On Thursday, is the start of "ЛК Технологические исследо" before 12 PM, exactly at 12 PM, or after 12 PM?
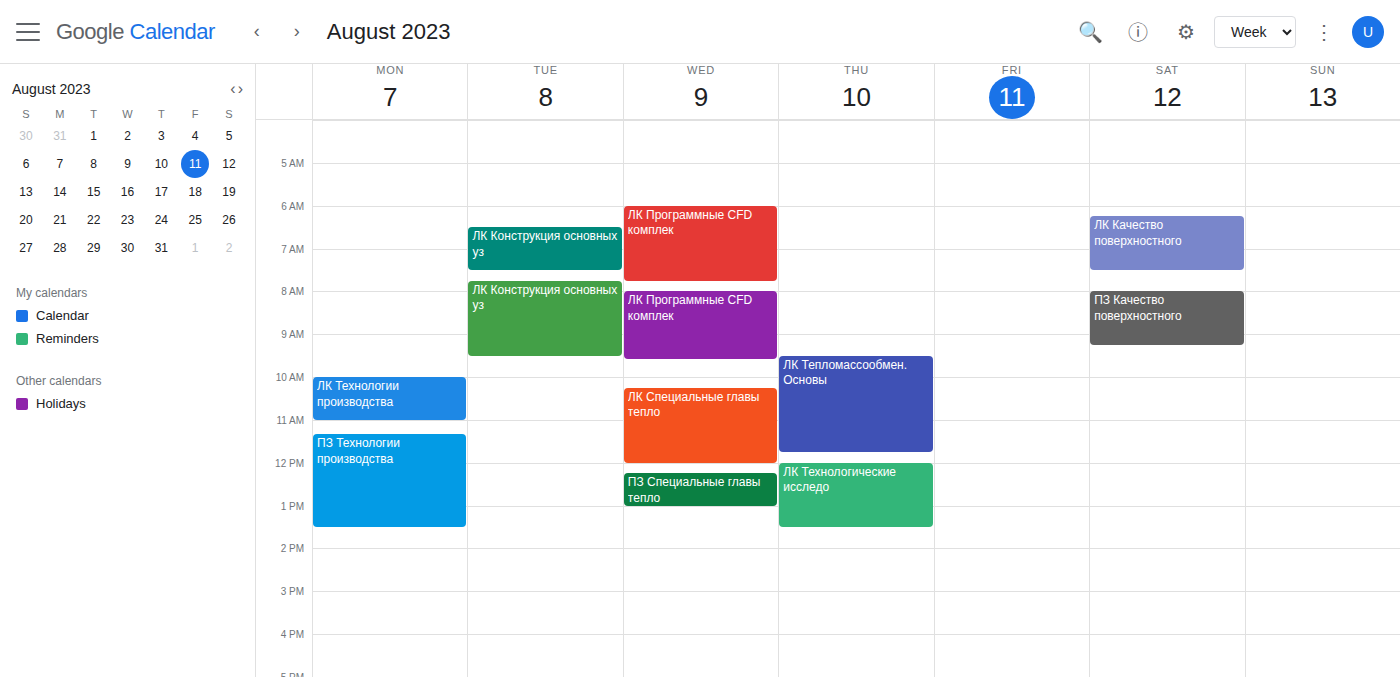
12:00 PM -- exactly at 12 PM, on the 12 PM line.